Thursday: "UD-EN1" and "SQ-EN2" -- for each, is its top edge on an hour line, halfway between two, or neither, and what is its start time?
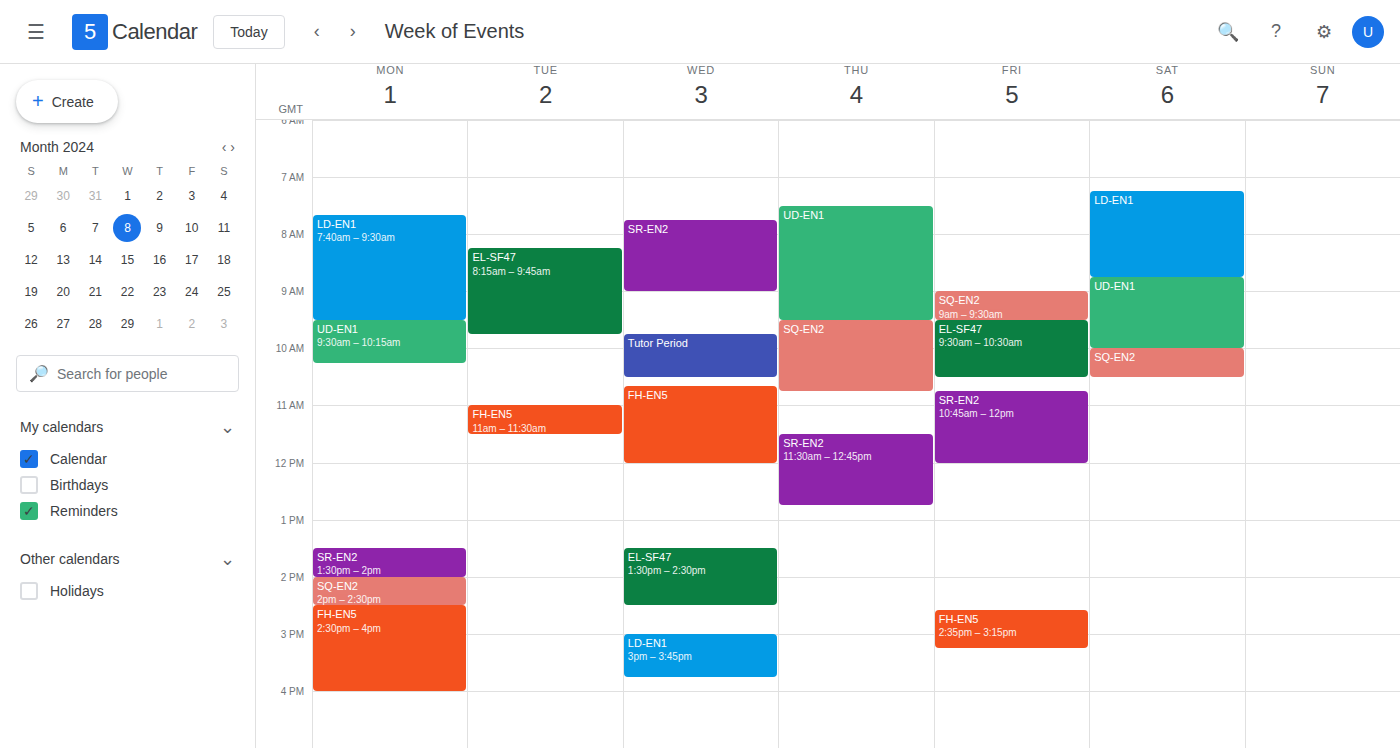
"UD-EN1": 7:30 AM, halfway between the 7 AM and 8 AM lines. "SQ-EN2": 9:30 AM, halfway between the 9 AM and 10 AM lines.